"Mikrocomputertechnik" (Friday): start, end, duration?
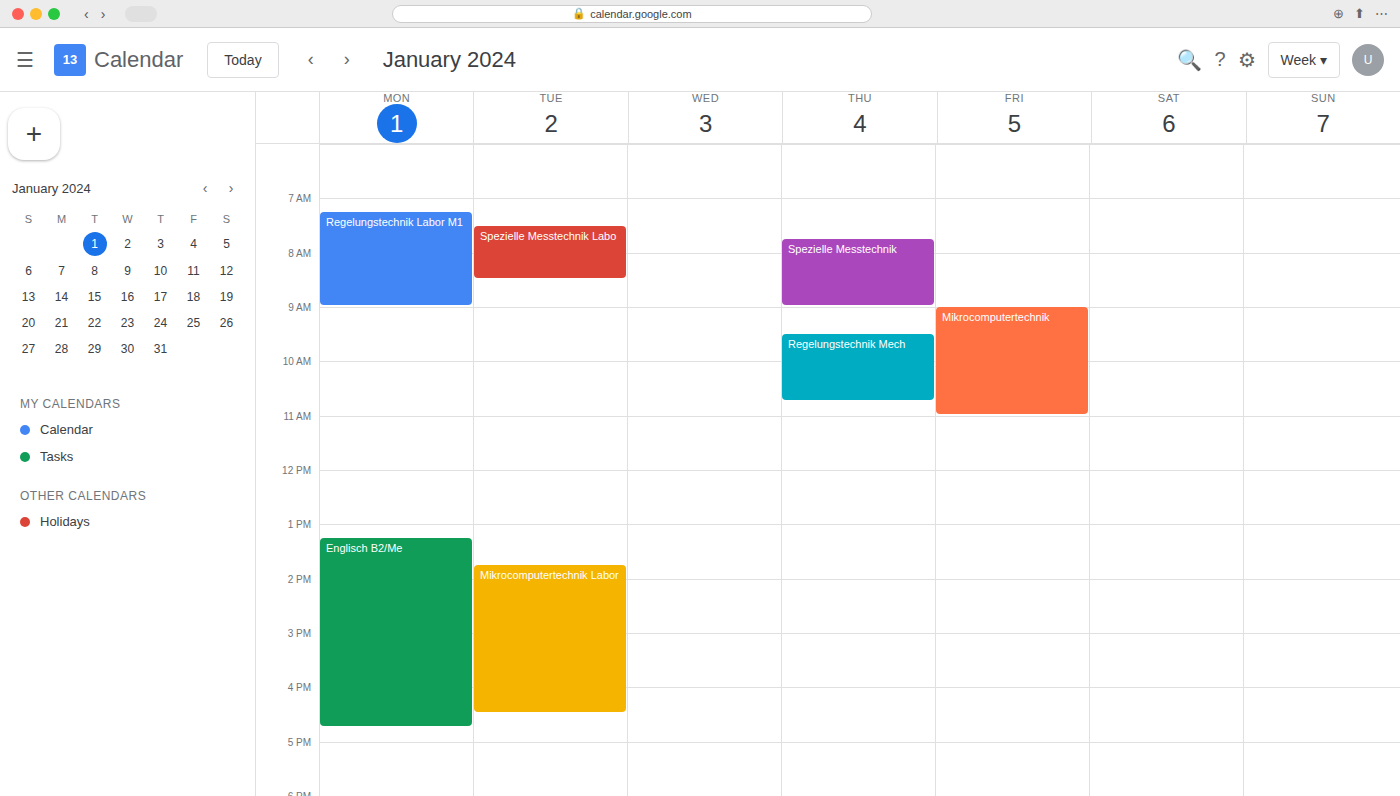
9:00 AM to 11:00 AM, 2 hours